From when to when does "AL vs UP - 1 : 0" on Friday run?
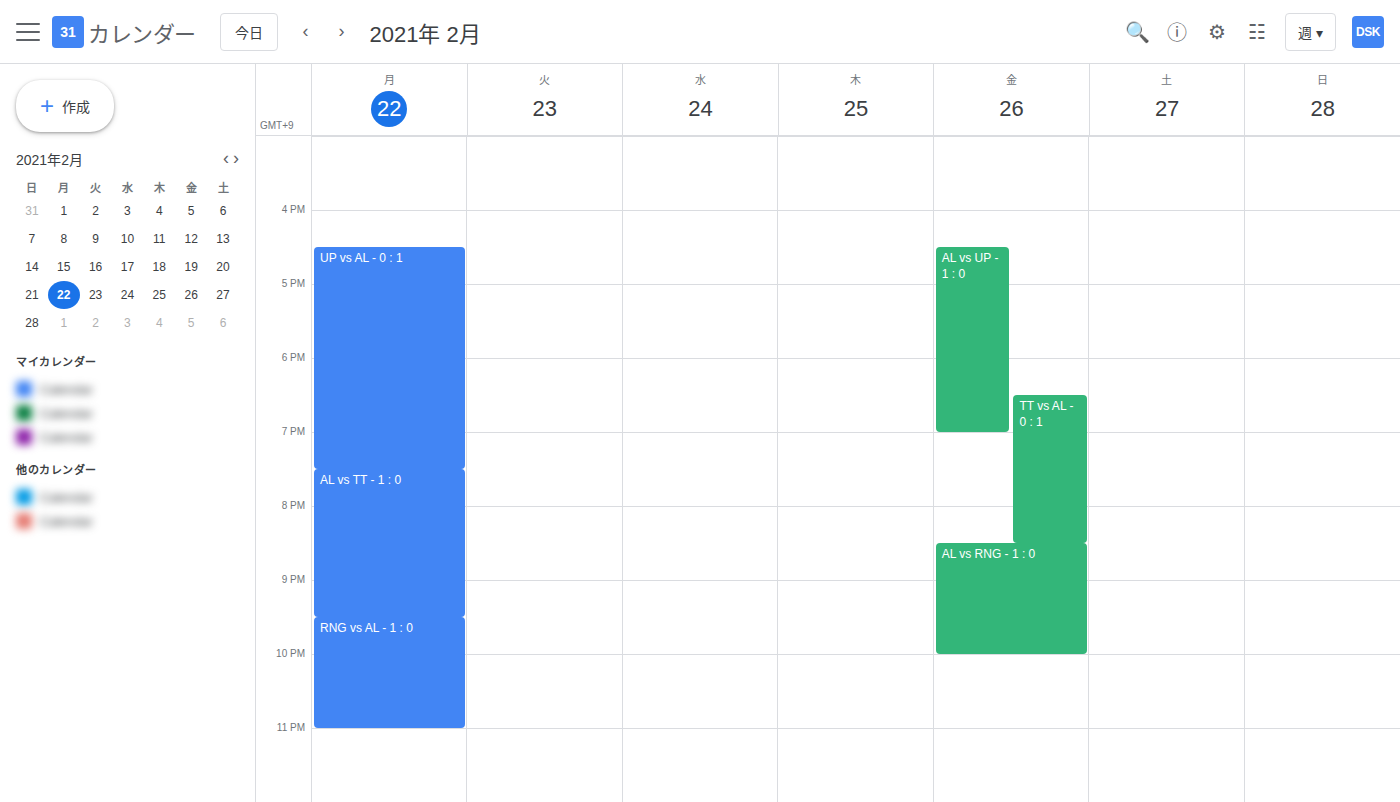
4:30 PM to 7:00 PM